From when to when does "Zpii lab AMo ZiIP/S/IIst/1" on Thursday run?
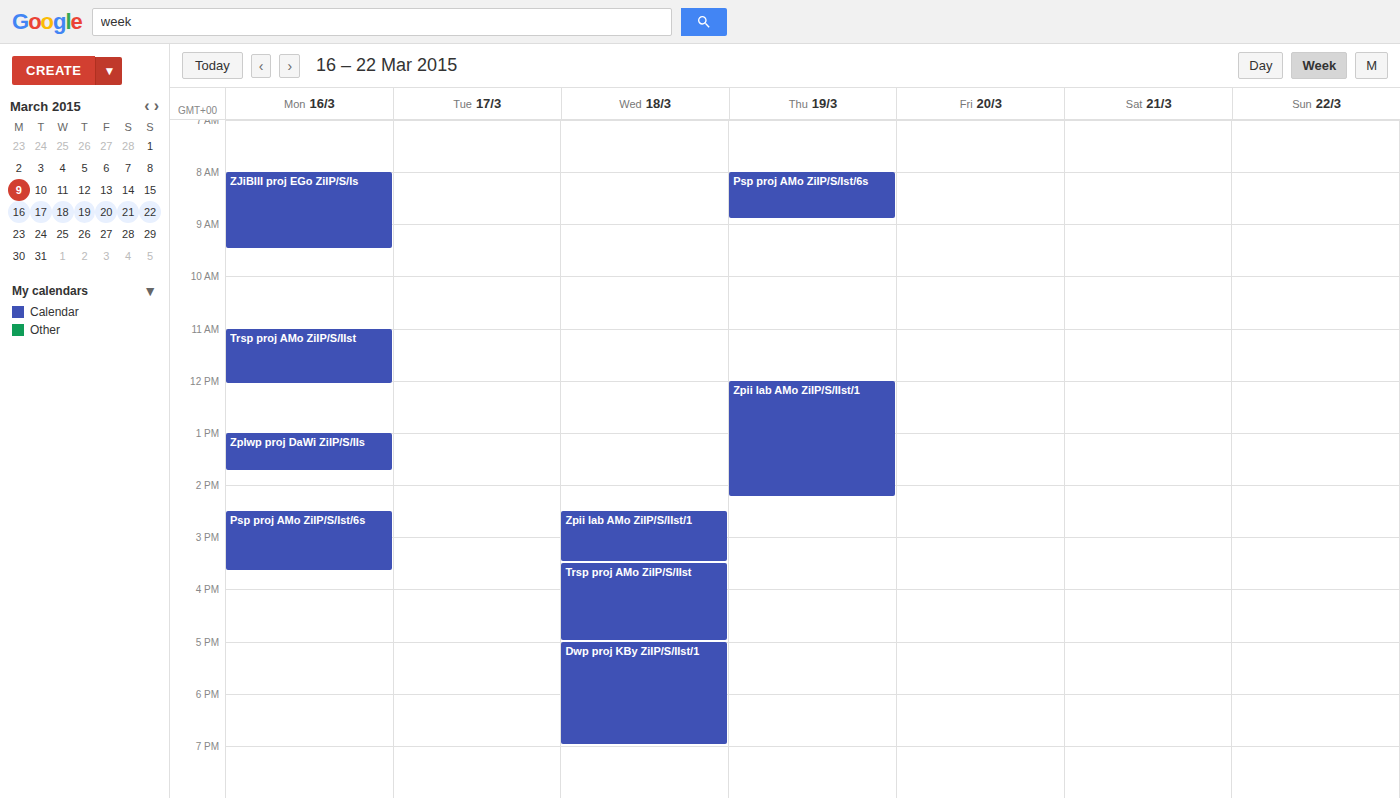
12:00 PM to 2:15 PM